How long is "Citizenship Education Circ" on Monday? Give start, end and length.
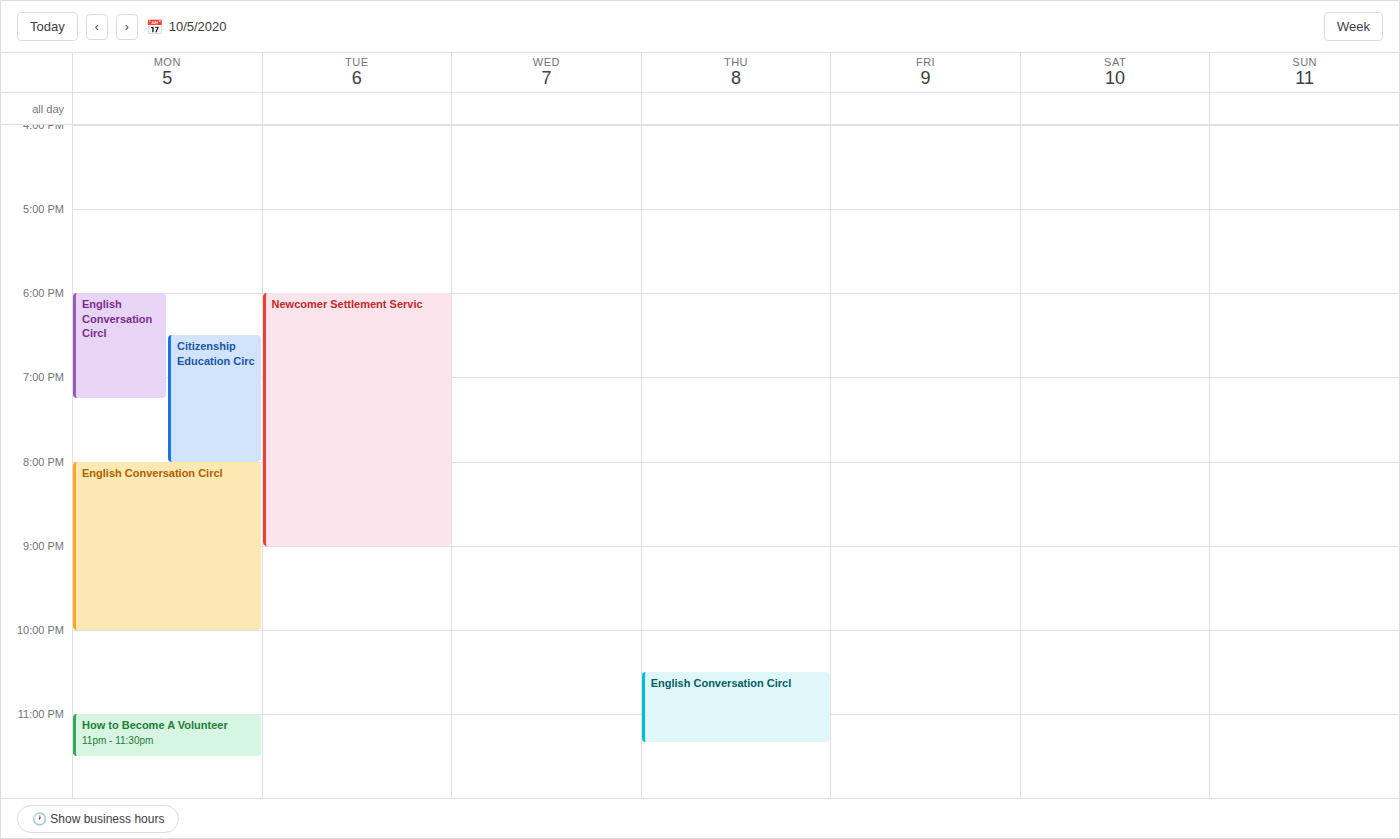
6:30 PM to 8:00 PM, 1 hour 30 minutes